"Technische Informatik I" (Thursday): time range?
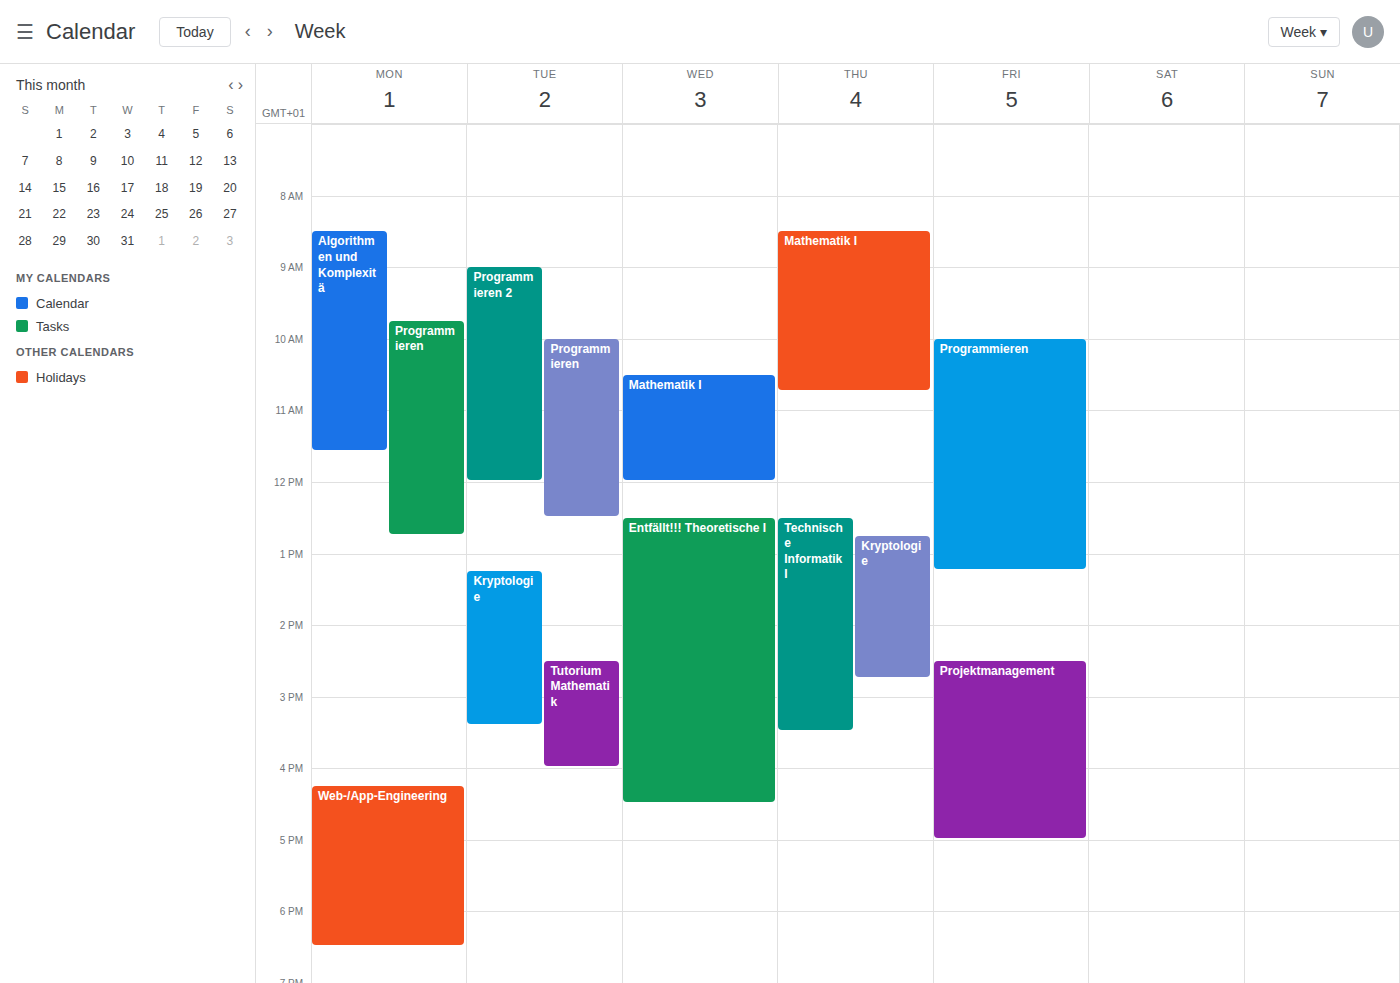
12:30 PM to 3:30 PM